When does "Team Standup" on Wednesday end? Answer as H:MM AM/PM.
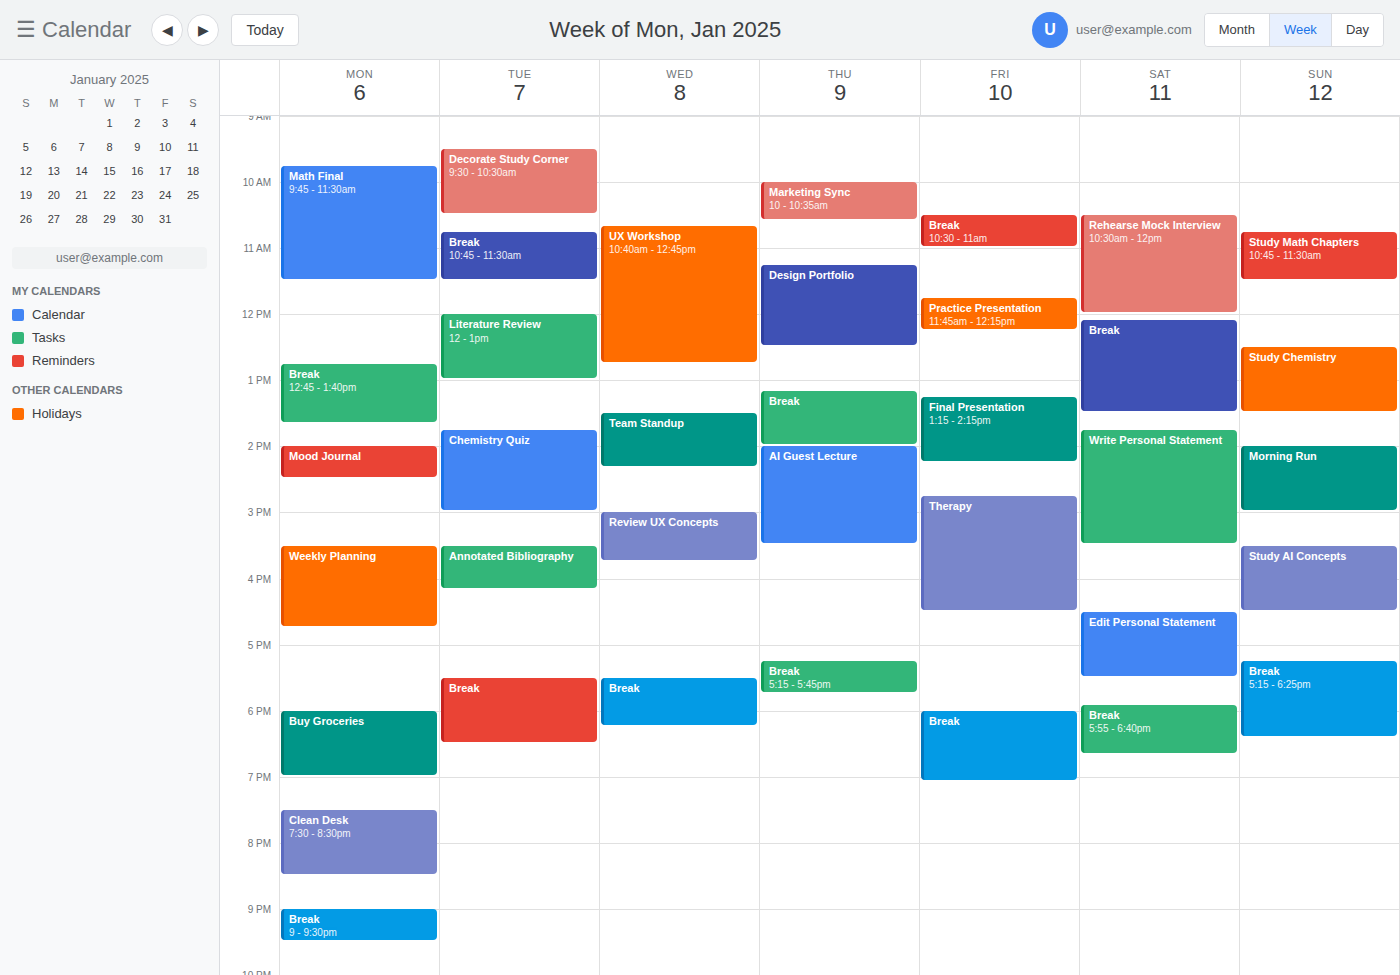
2:20 PM